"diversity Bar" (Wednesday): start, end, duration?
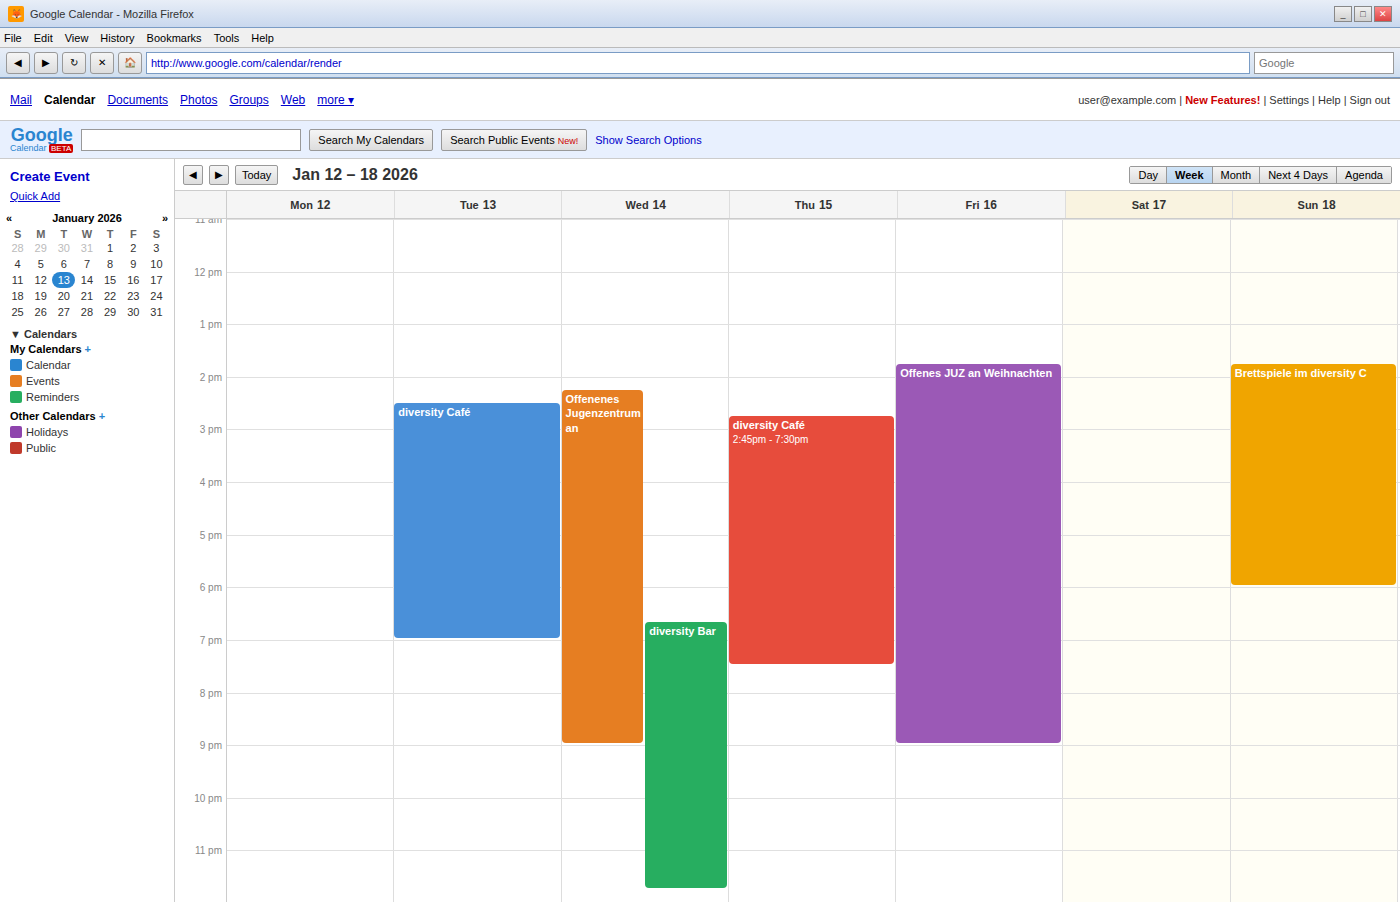
6:40 PM to 11:45 PM, 5 hours 5 minutes